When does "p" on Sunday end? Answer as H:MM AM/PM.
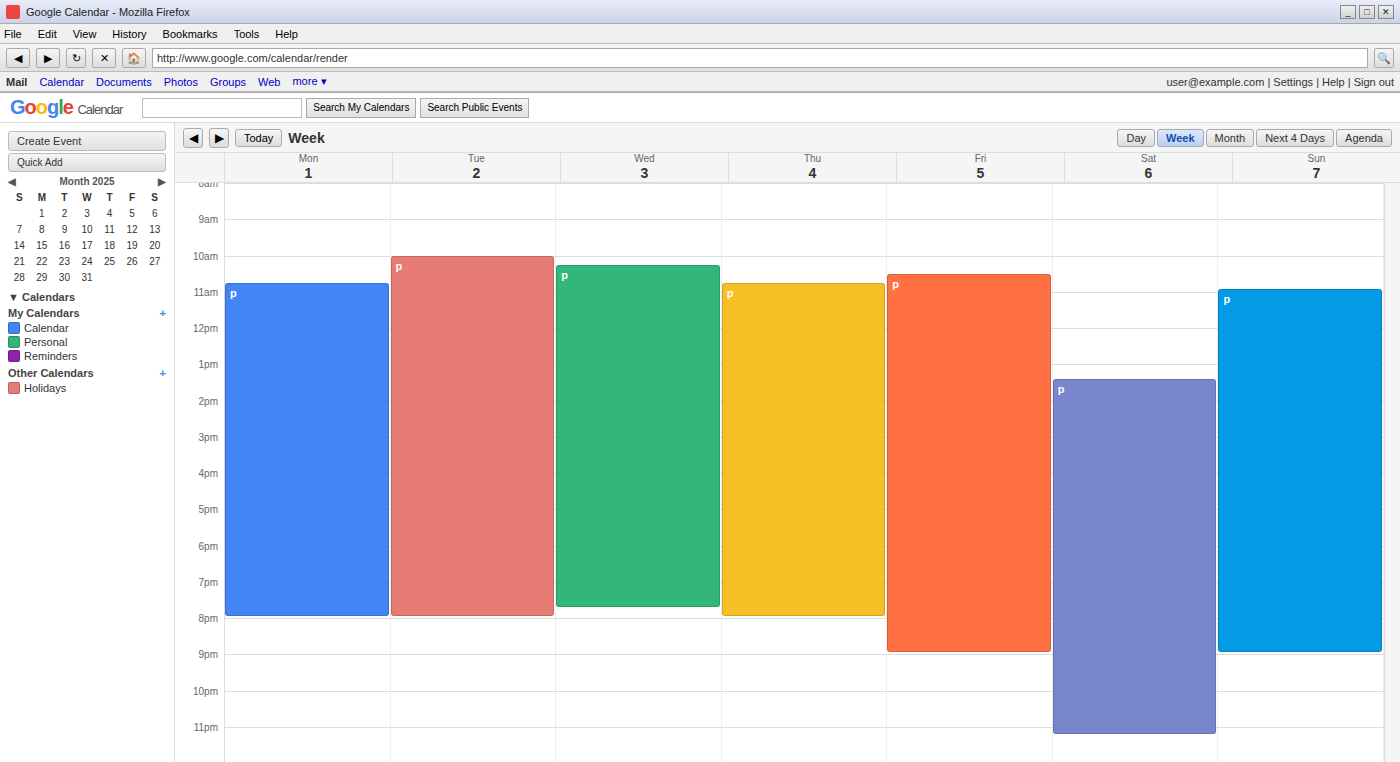
9:00 PM